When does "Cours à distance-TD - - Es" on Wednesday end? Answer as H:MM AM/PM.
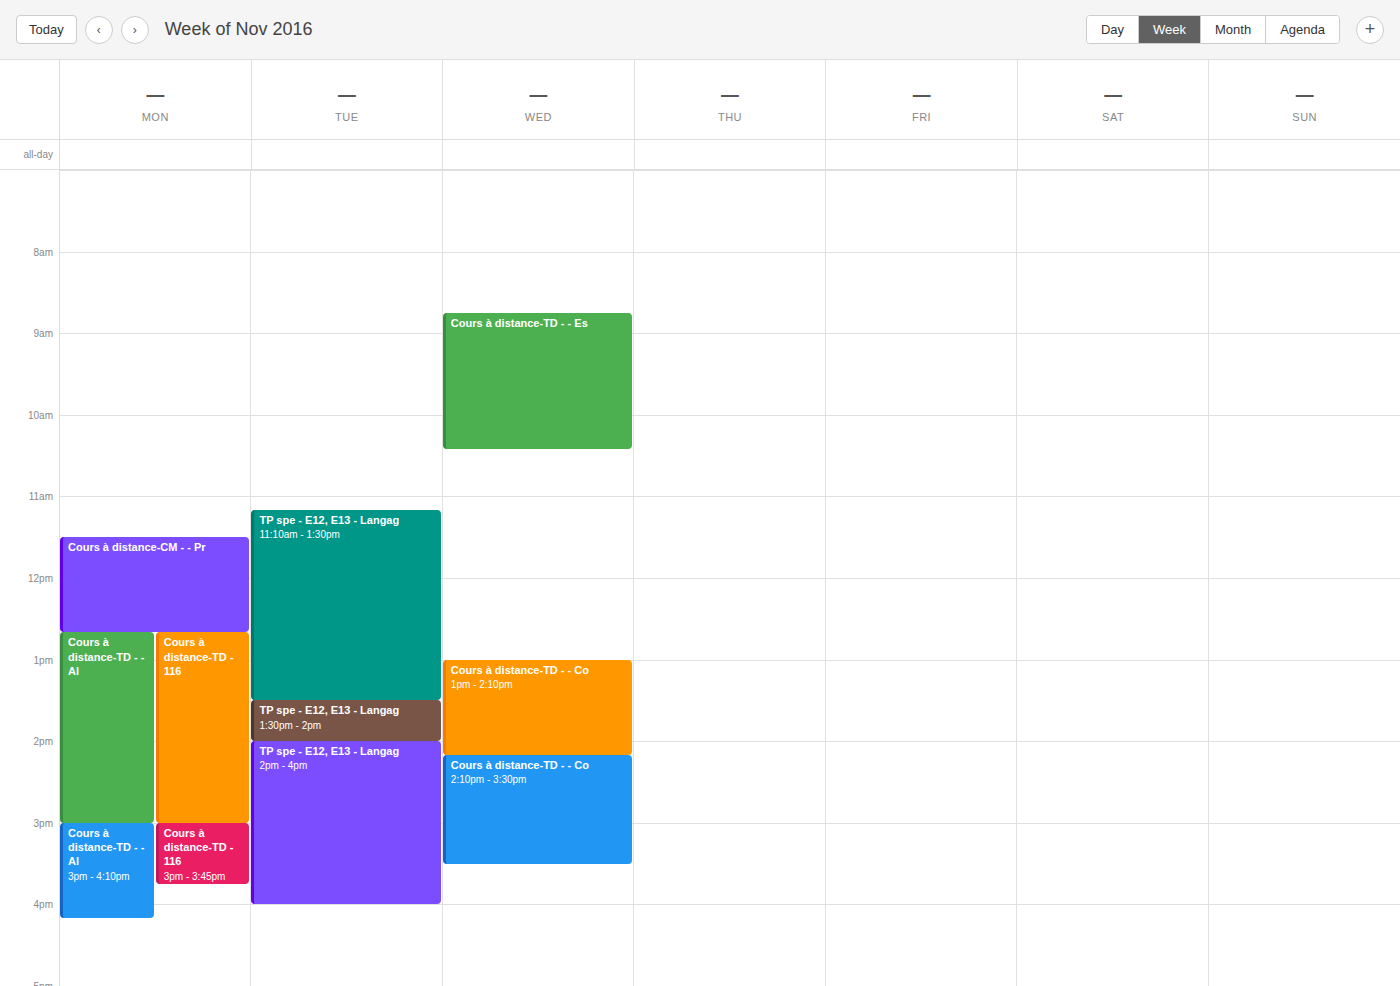
10:25 AM